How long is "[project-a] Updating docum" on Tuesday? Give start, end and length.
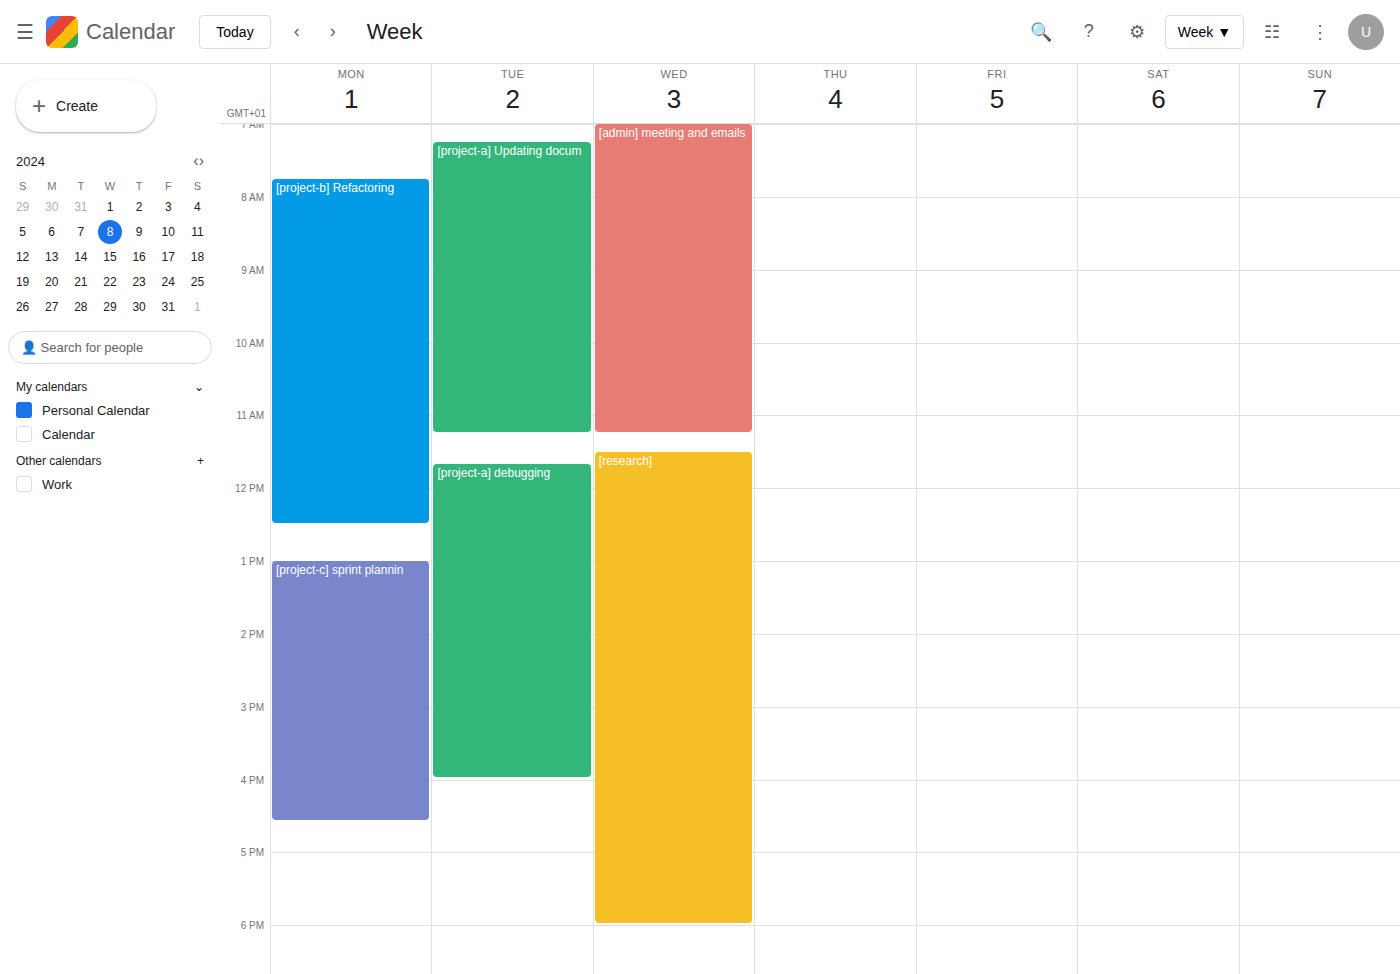
7:15 AM to 11:15 AM, 4 hours